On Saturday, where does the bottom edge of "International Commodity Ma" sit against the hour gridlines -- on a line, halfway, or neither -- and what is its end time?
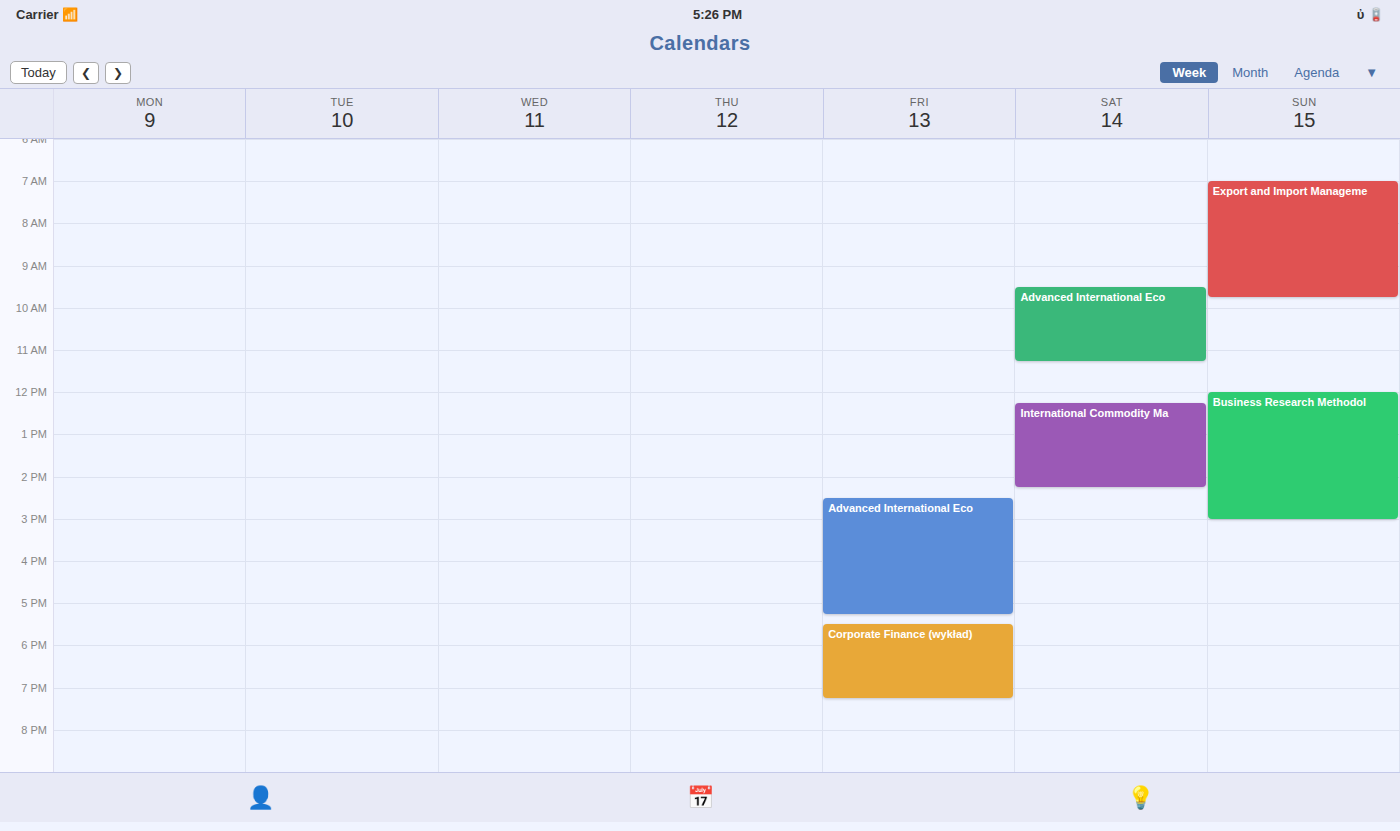
2:15 PM -- neither: a quarter of the way from the 2 PM line to the 3 PM line.